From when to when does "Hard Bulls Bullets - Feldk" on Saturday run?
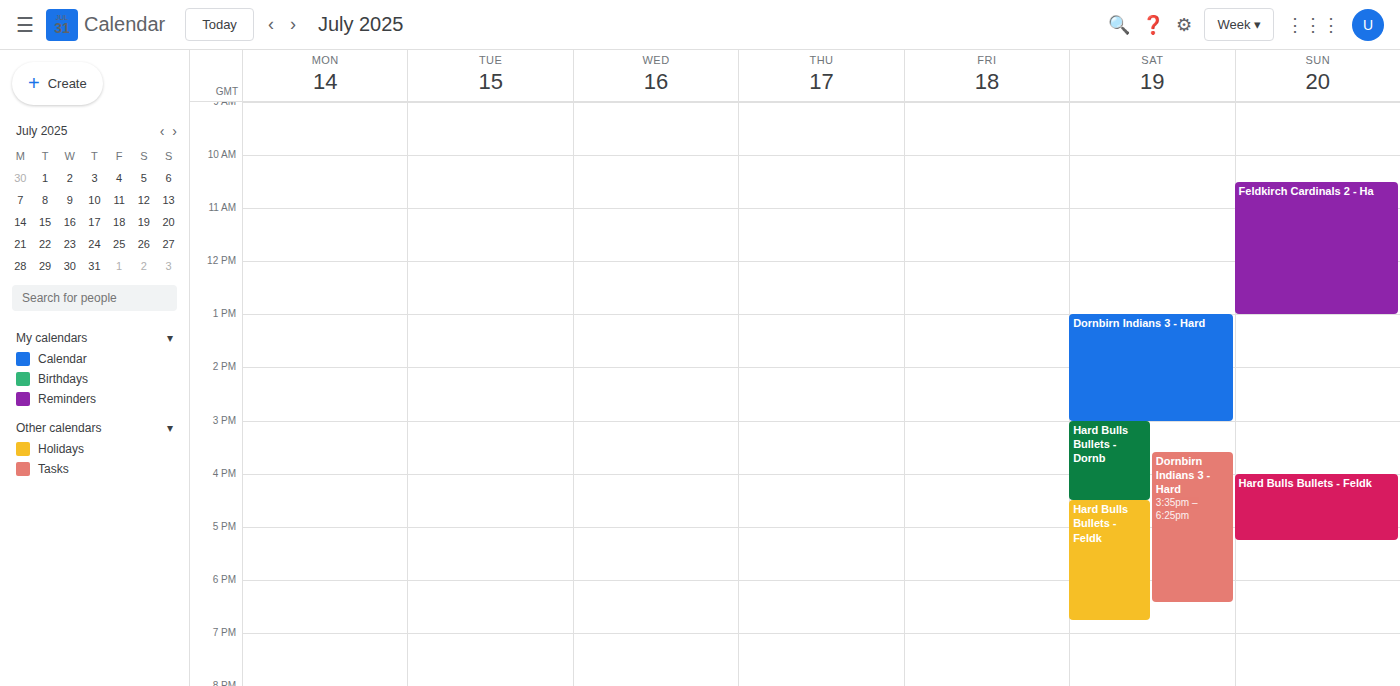
4:30 PM to 6:45 PM